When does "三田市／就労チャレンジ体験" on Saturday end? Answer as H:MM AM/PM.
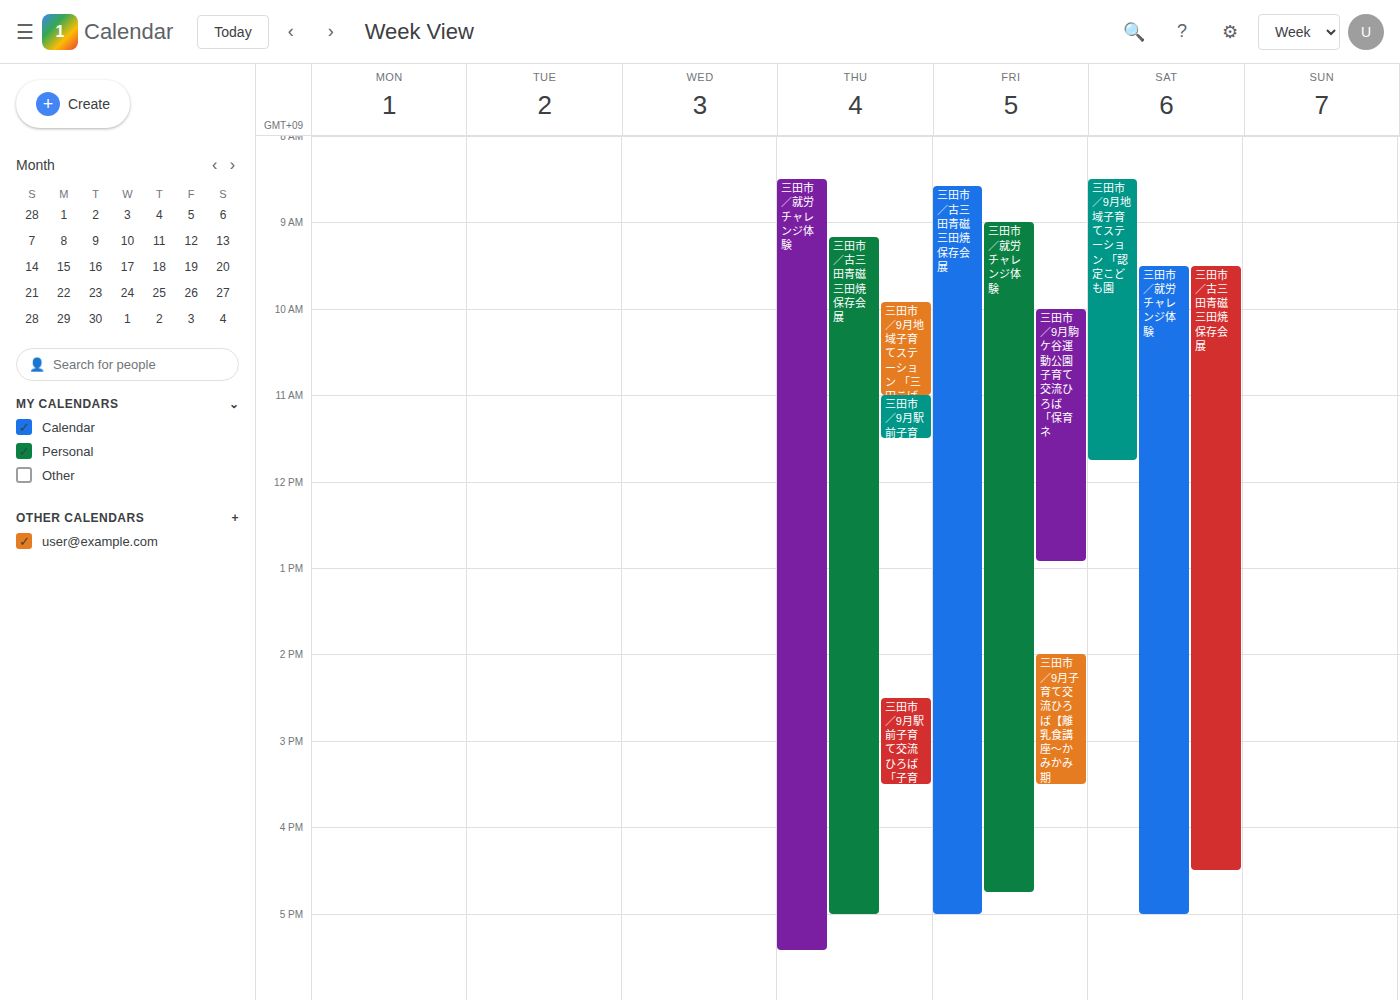
5:00 PM